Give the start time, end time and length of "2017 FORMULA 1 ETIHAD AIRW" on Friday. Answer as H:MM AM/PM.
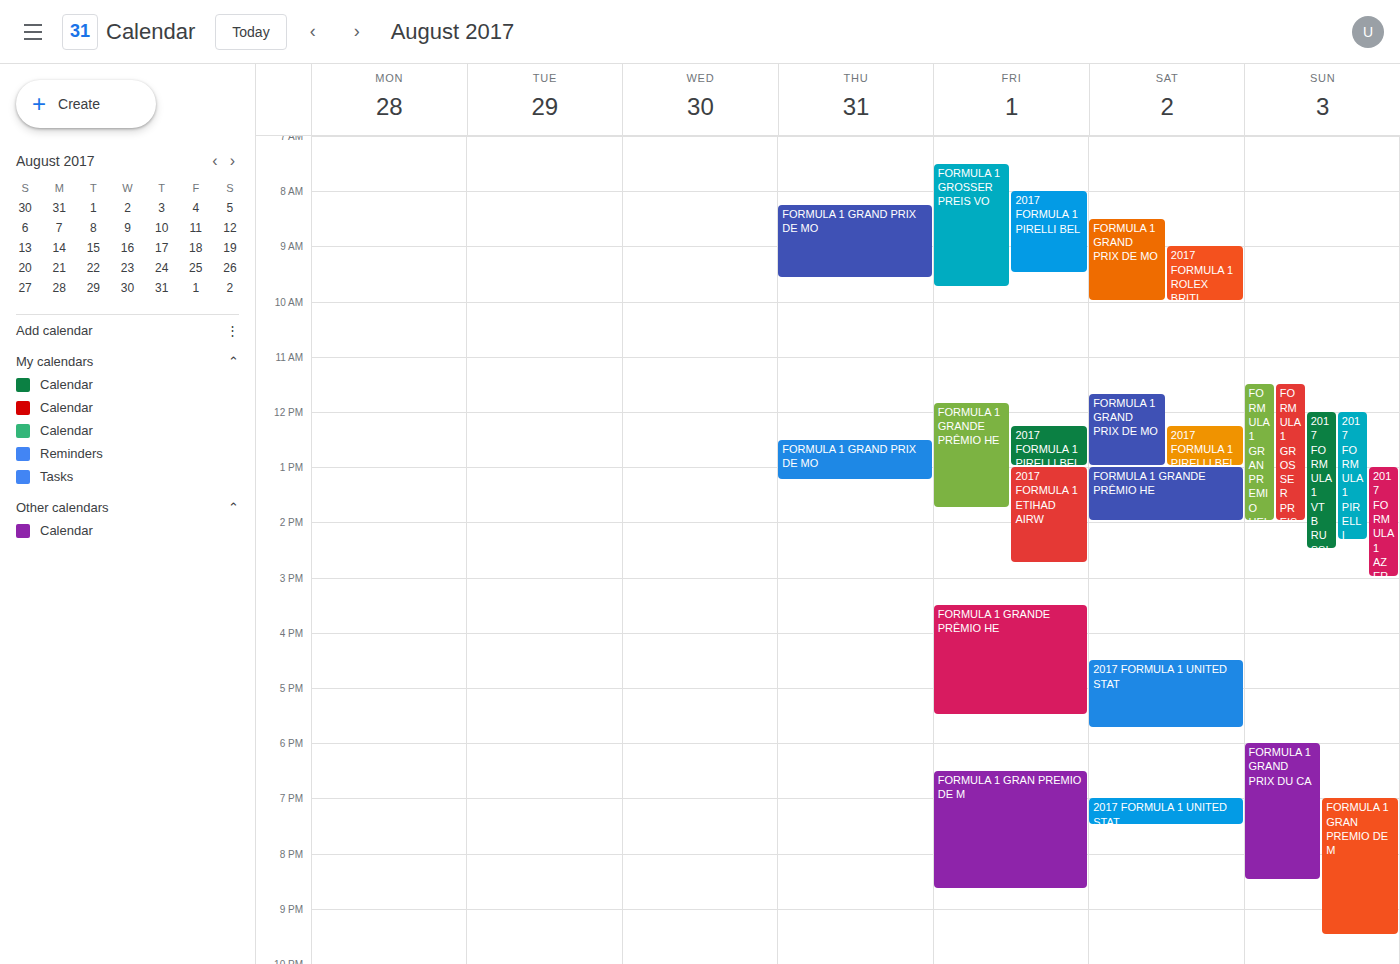
1:00 PM to 2:45 PM, 1 hour 45 minutes